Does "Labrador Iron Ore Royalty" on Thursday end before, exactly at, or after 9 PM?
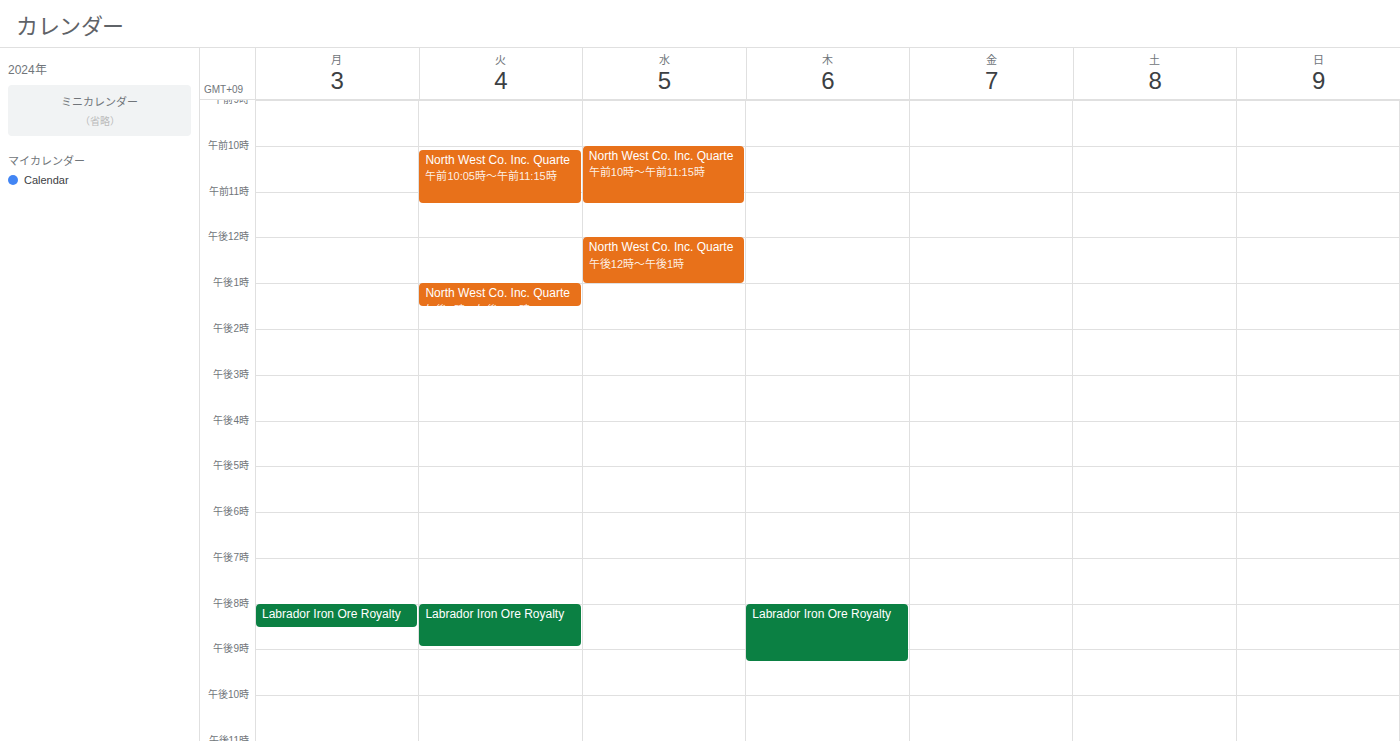
9:15 PM -- after 9 PM, 15 minutes below the 9 PM line.